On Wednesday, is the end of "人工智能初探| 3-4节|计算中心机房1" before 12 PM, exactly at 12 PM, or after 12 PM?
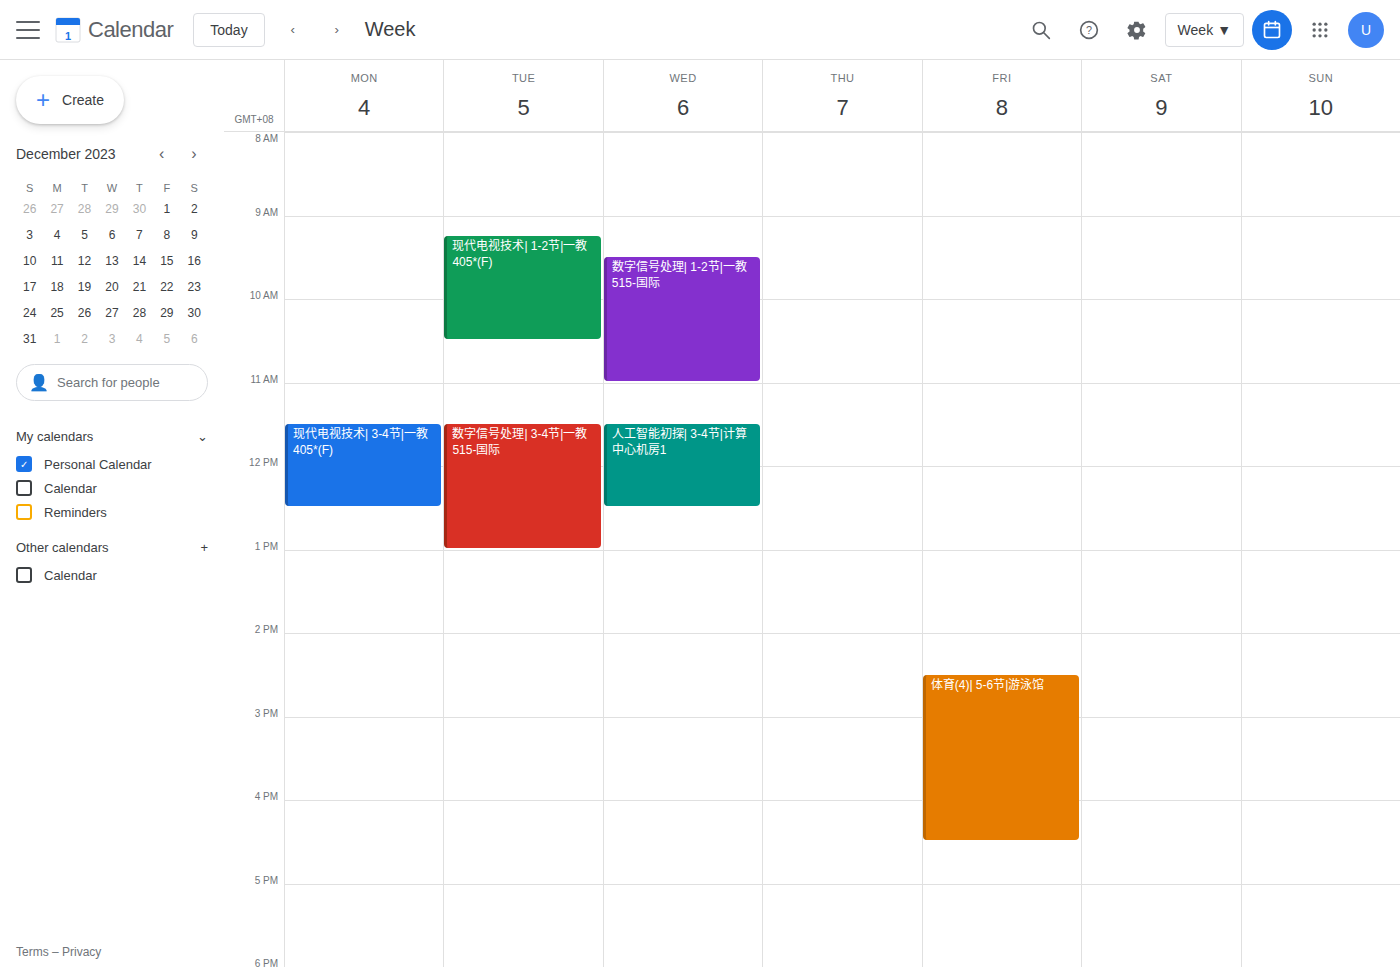
12:30 PM -- after 12 PM, 30 minutes below the 12 PM line.